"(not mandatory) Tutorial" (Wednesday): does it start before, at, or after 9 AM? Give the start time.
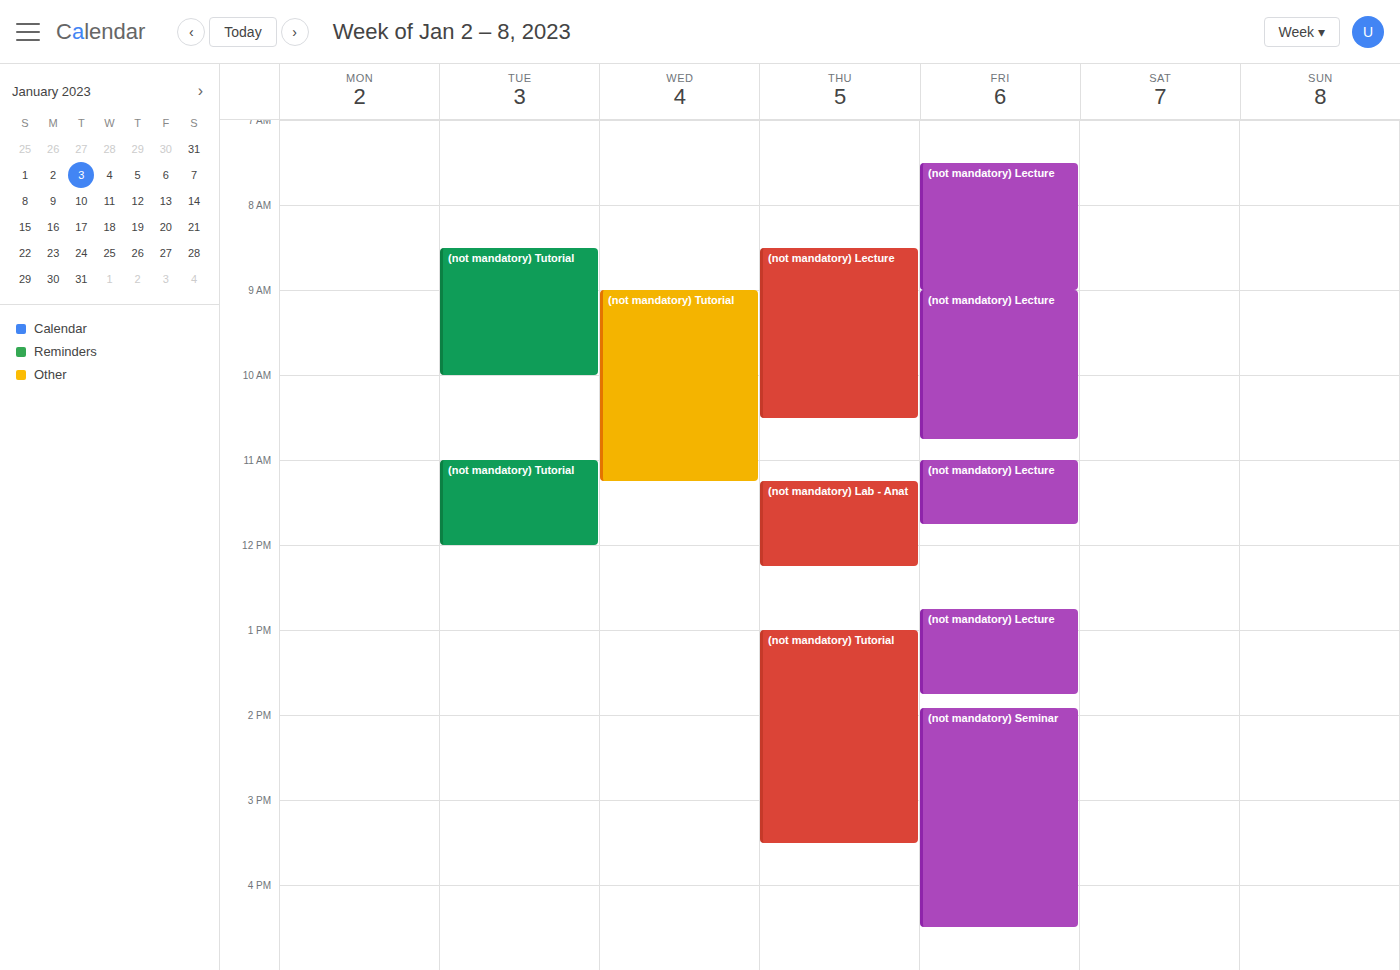
9:00 AM -- exactly at 9 AM, on the 9 AM line.